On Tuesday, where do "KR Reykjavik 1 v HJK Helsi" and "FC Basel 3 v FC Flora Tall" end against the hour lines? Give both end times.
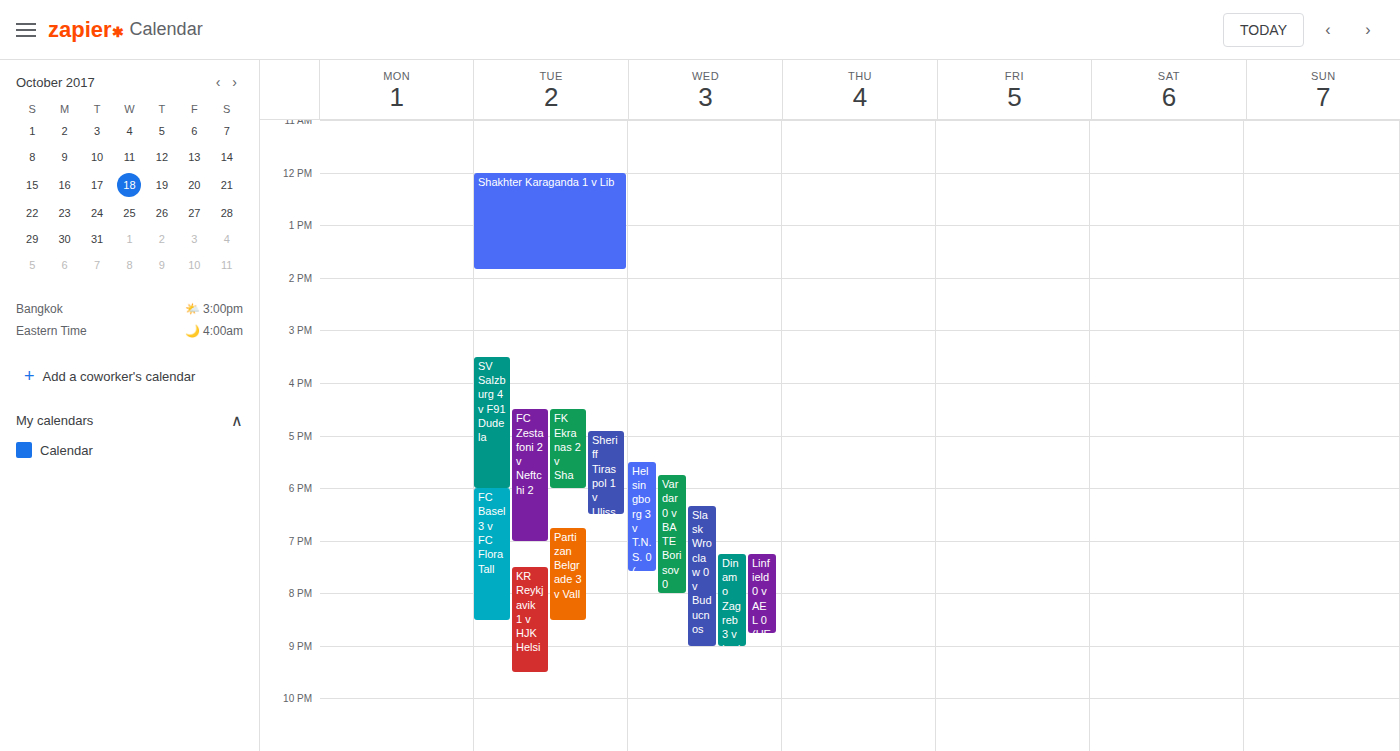
"KR Reykjavik 1 v HJK Helsi": 9:30 PM, halfway between the 9 PM and 10 PM lines. "FC Basel 3 v FC Flora Tall": 8:30 PM, halfway between the 8 PM and 9 PM lines.